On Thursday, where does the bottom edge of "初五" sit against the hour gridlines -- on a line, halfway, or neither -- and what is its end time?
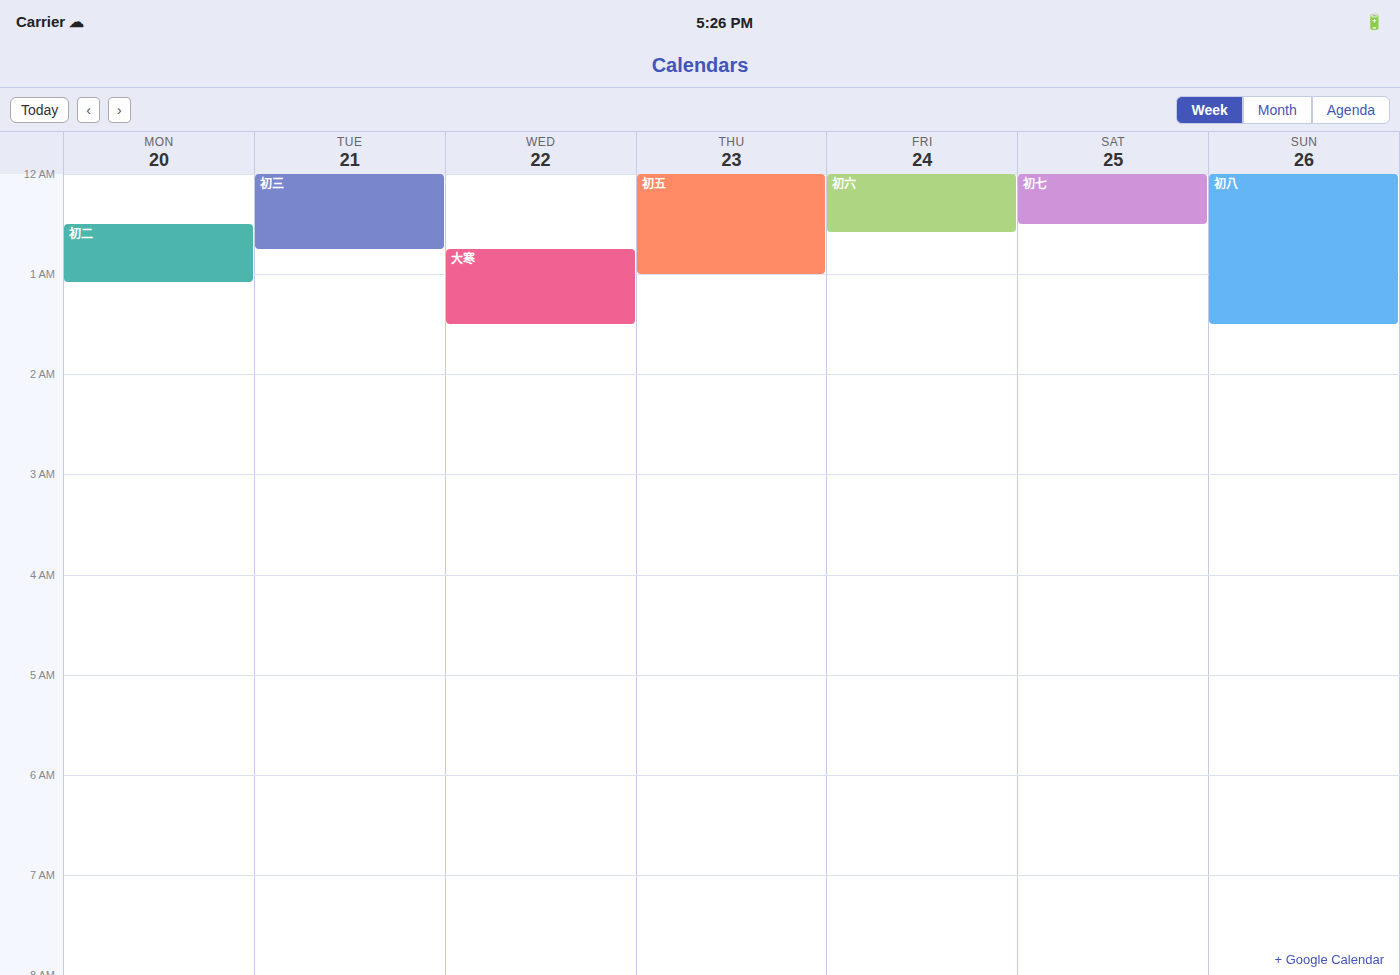
1:00 AM -- exactly on the 1 AM line.